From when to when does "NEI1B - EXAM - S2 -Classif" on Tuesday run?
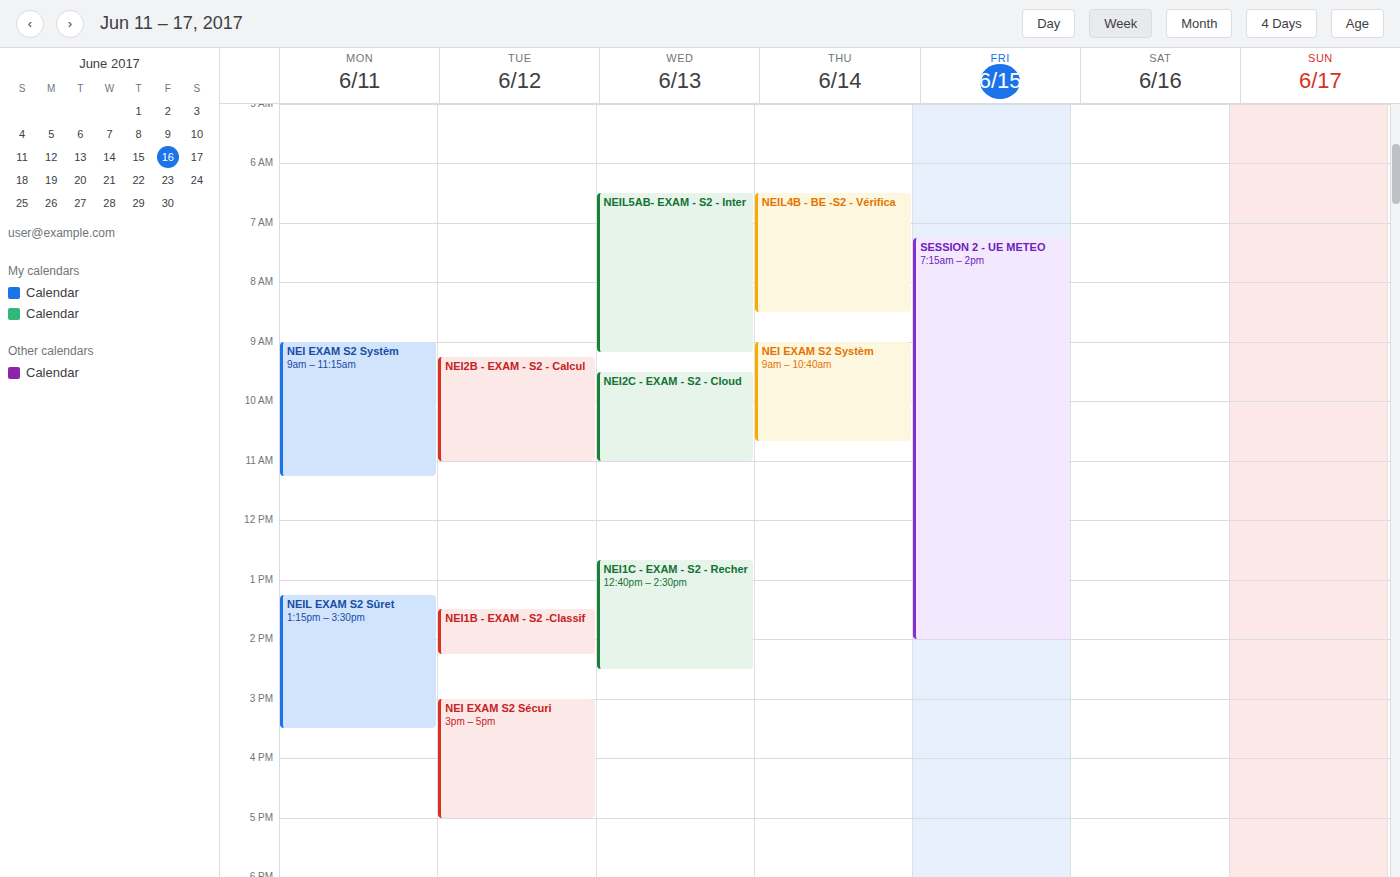
13:30 to 14:15